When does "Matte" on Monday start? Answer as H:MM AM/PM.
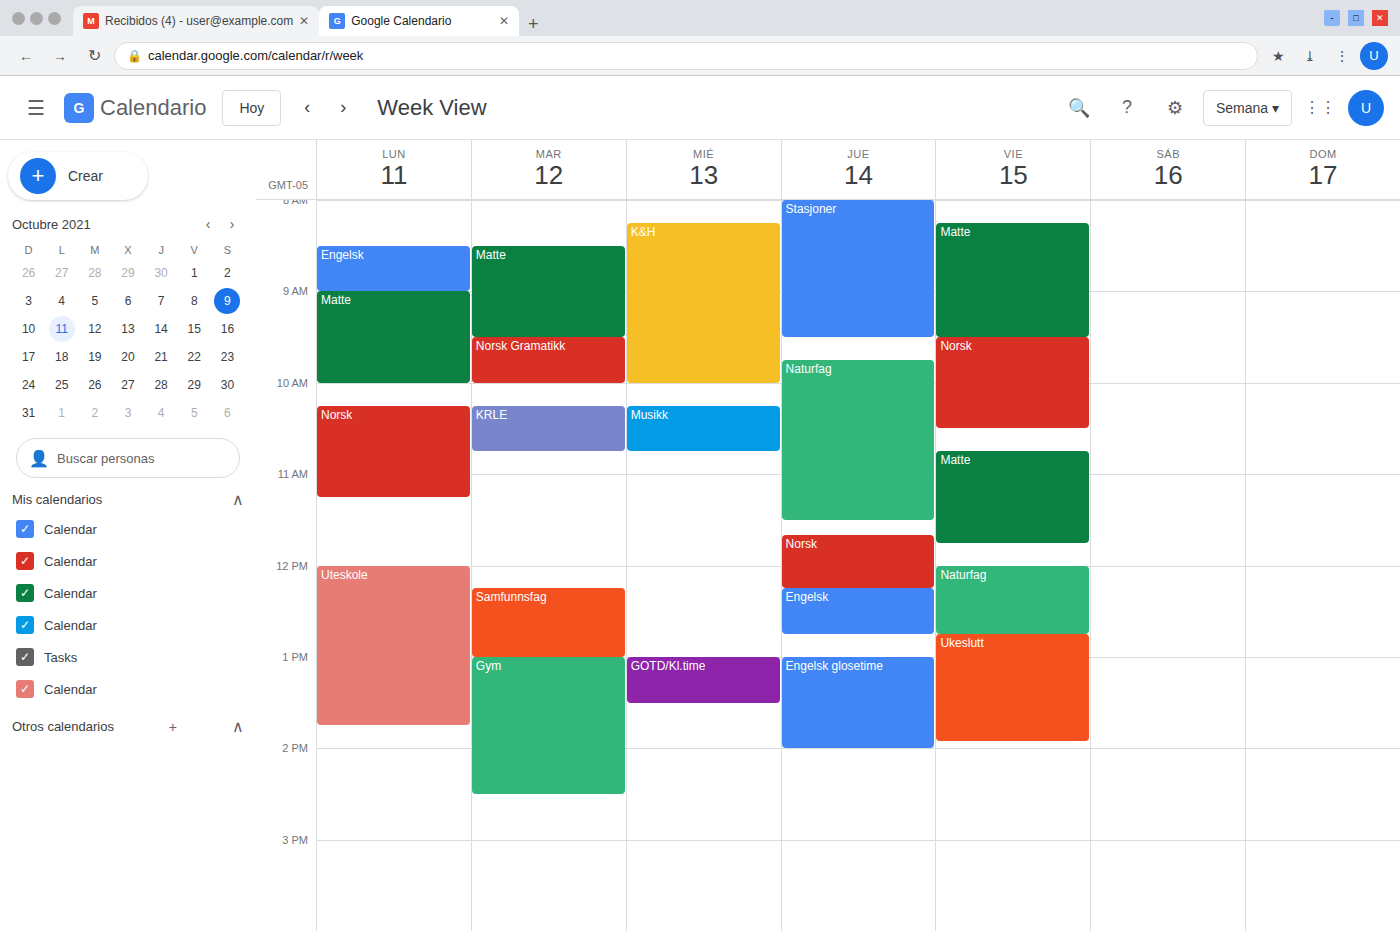
9:00 AM